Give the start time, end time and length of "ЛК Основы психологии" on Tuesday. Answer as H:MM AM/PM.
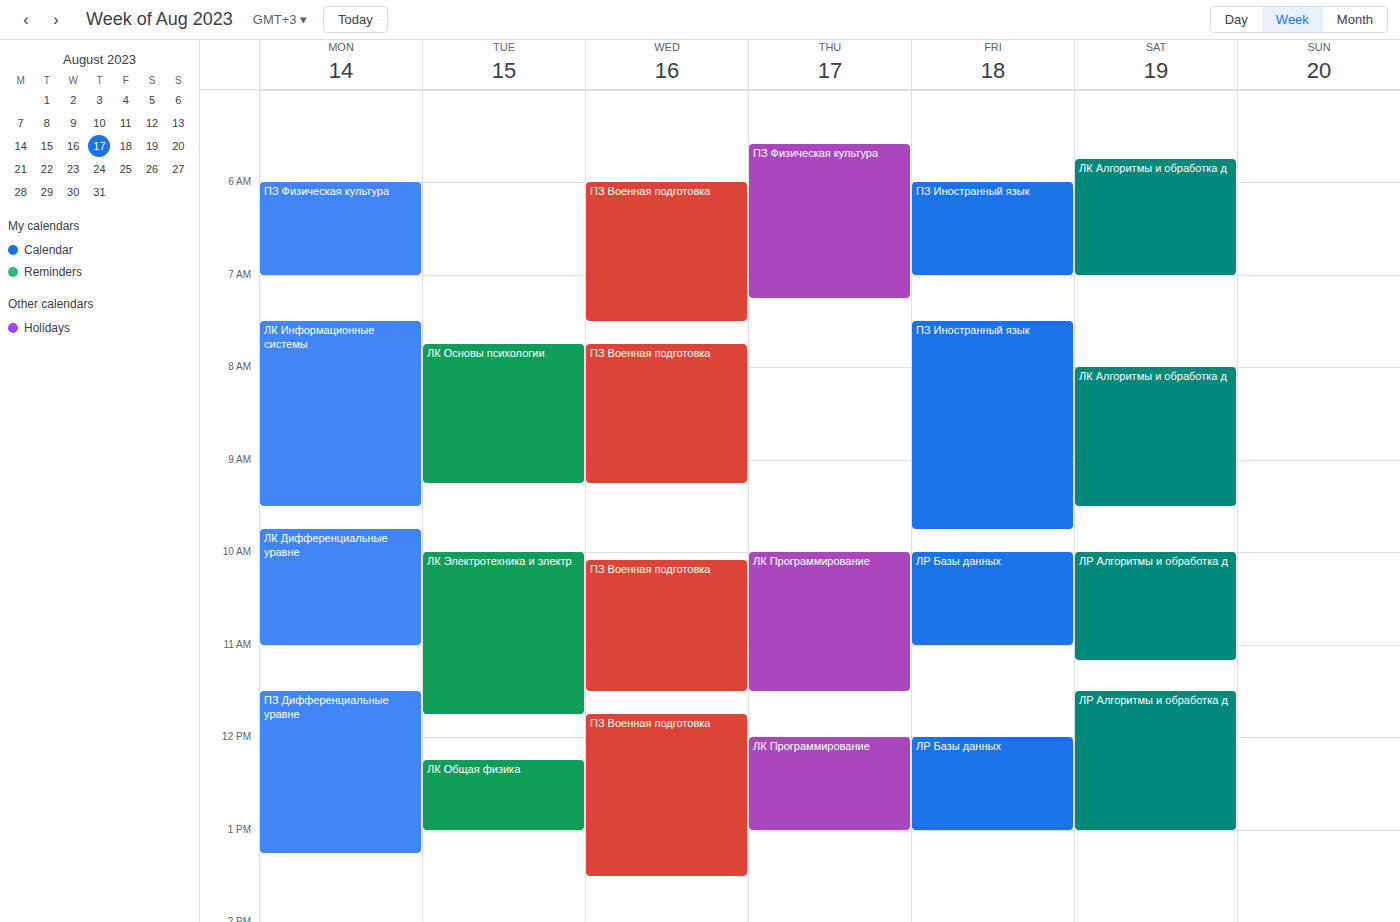
7:45 AM to 9:15 AM, 1 hour 30 minutes